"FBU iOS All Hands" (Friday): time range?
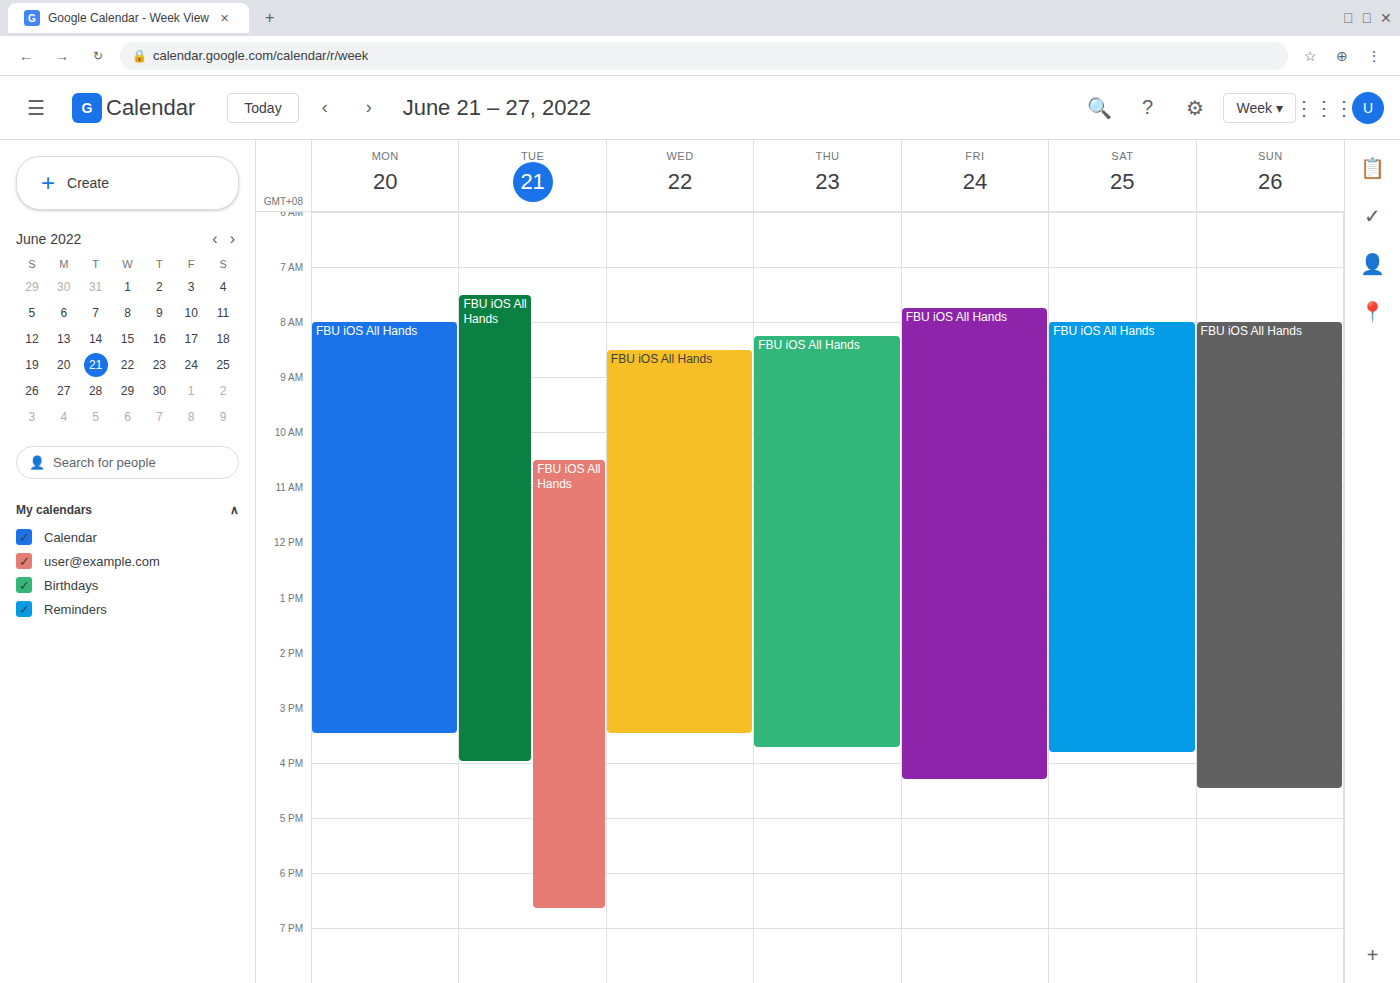
7:45 AM to 4:20 PM